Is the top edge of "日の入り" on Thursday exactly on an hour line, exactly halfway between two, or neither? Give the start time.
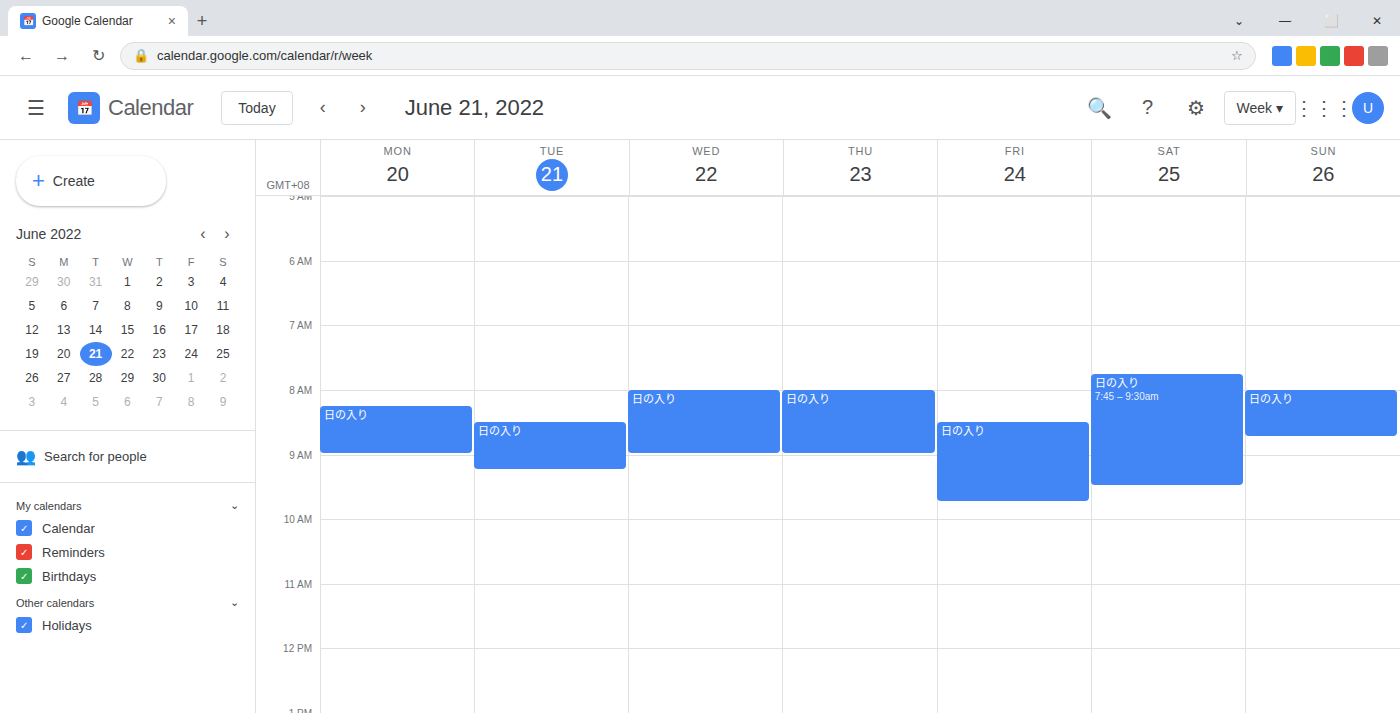
08:00 -- exactly on the 08:00 line.